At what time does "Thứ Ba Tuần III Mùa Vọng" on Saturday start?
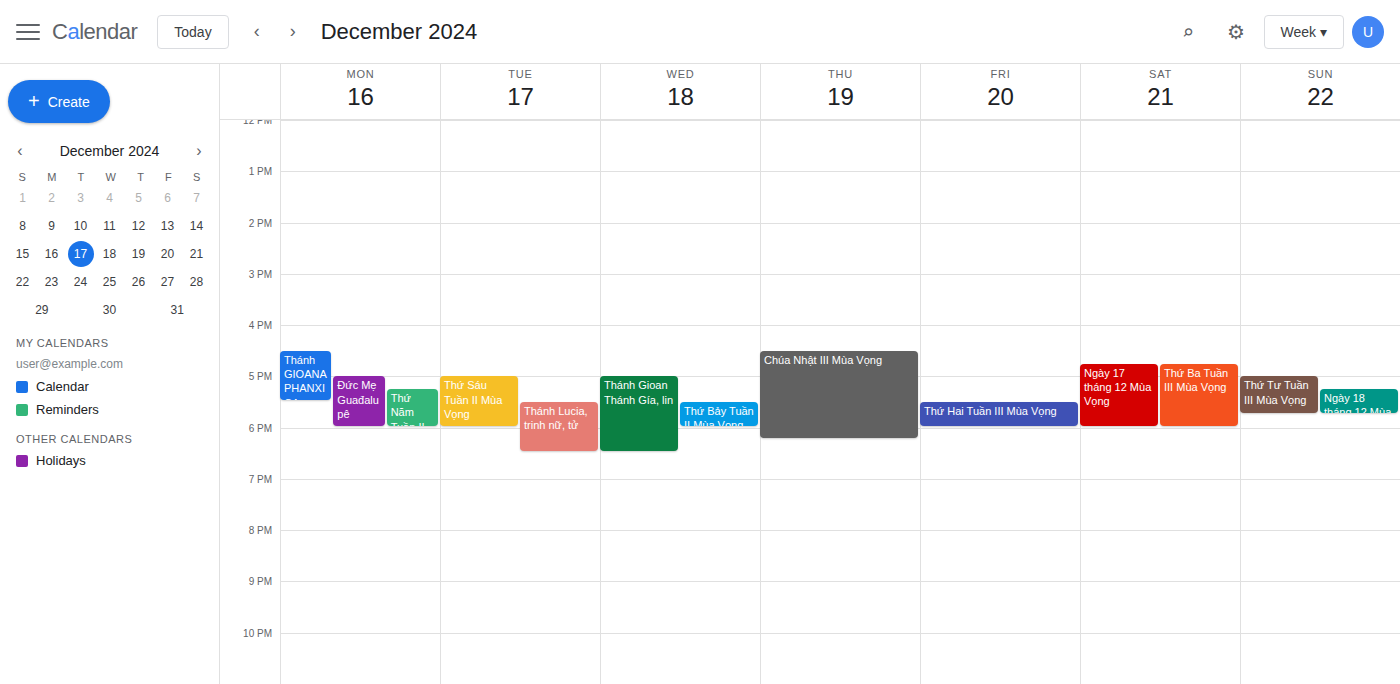
4:45 PM